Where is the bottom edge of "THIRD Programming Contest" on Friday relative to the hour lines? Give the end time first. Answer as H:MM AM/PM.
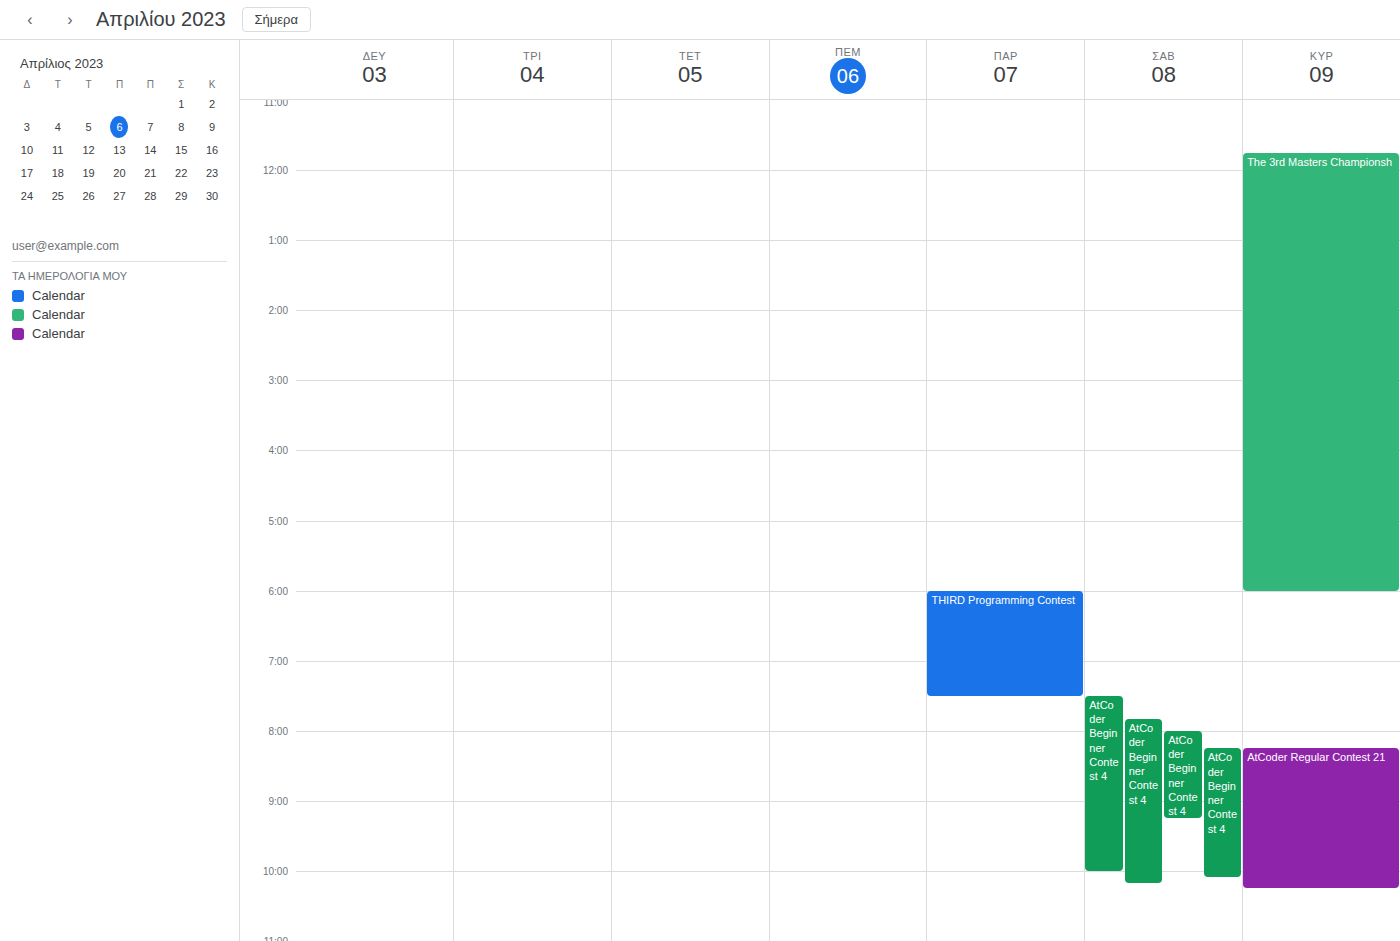
7:30 PM -- halfway between the 7 PM and 8 PM lines.